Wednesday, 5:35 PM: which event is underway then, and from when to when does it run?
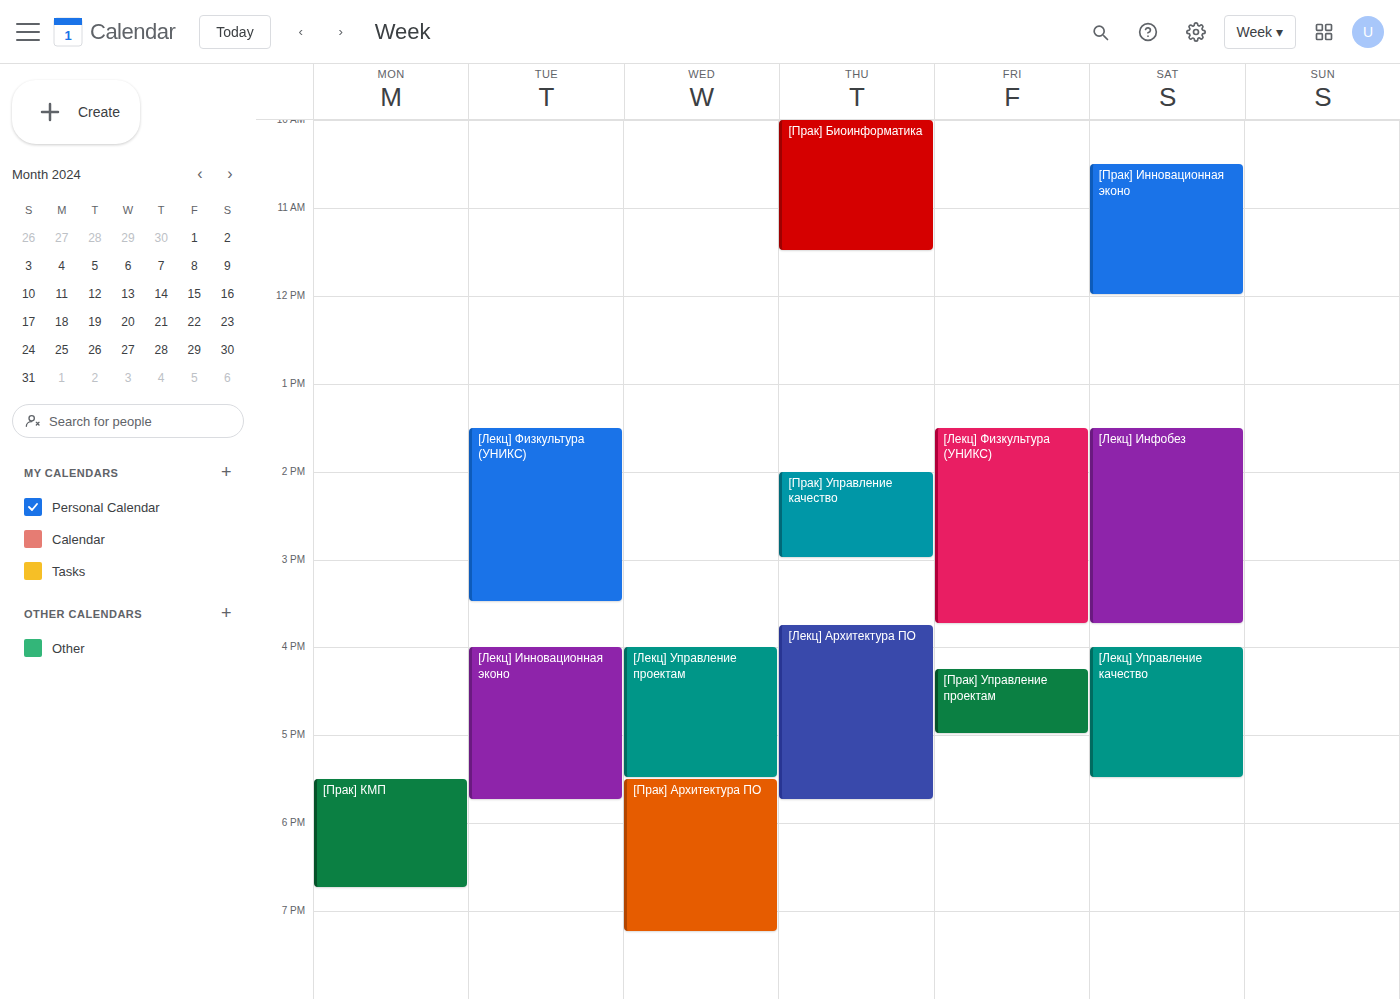
"[Прак] Архитектура ПО", 5:30 PM to 7:15 PM